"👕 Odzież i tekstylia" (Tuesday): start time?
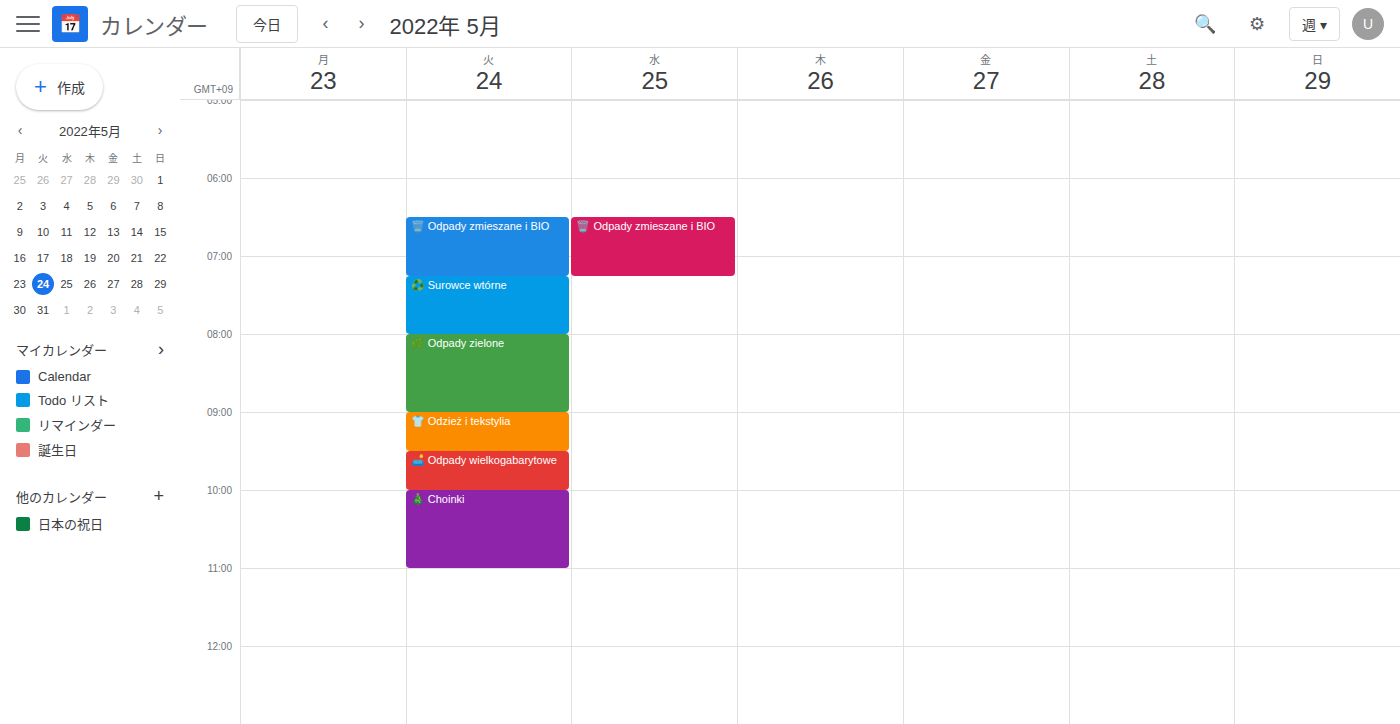
9:00 AM